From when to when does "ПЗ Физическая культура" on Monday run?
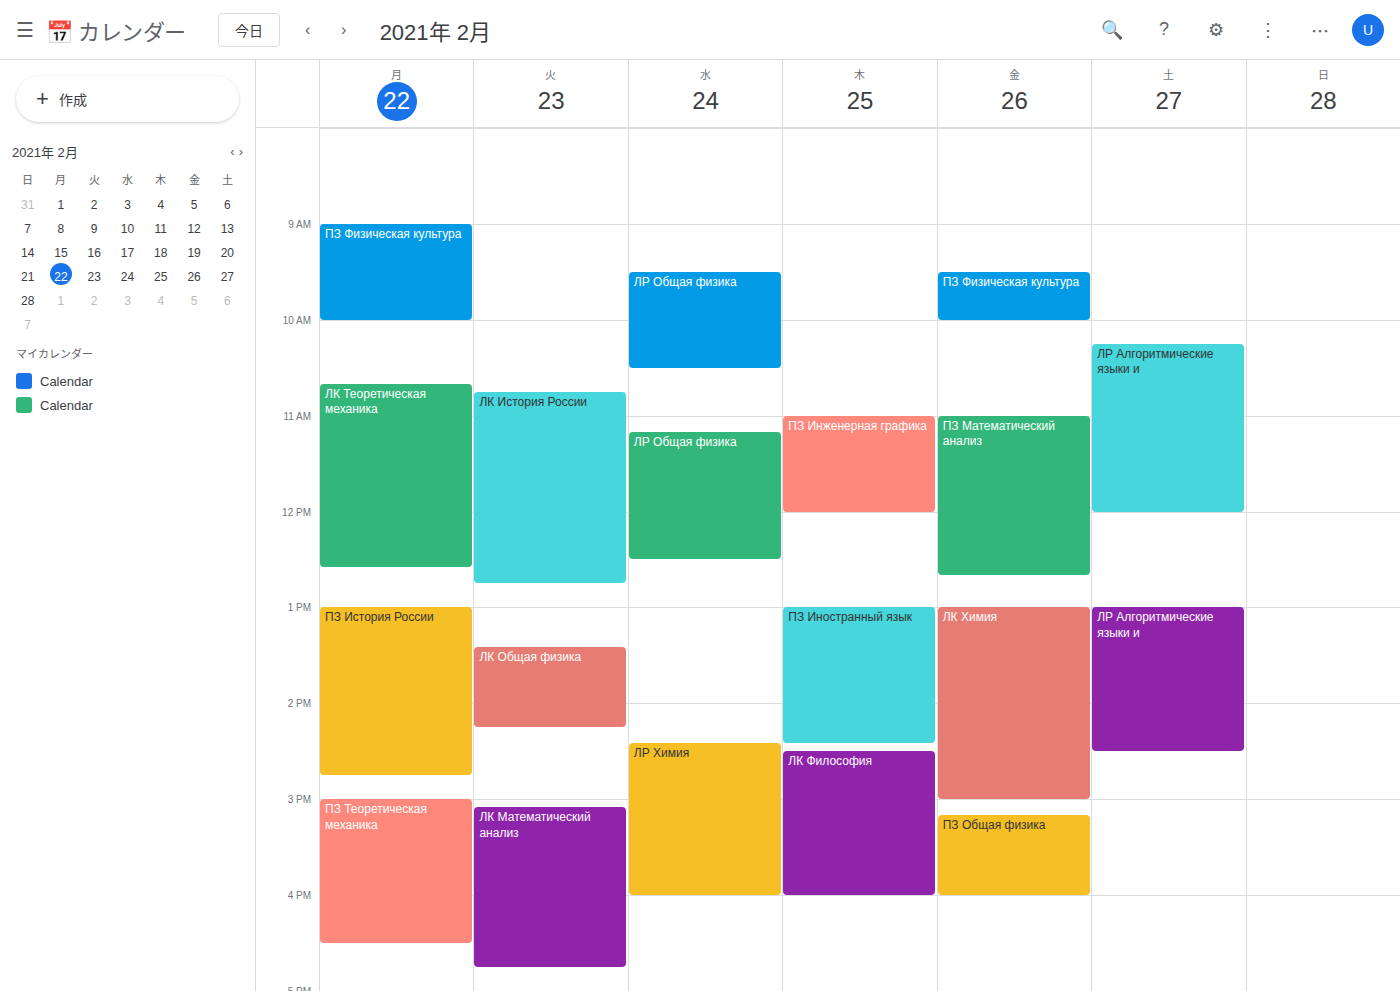
09:00 to 10:00